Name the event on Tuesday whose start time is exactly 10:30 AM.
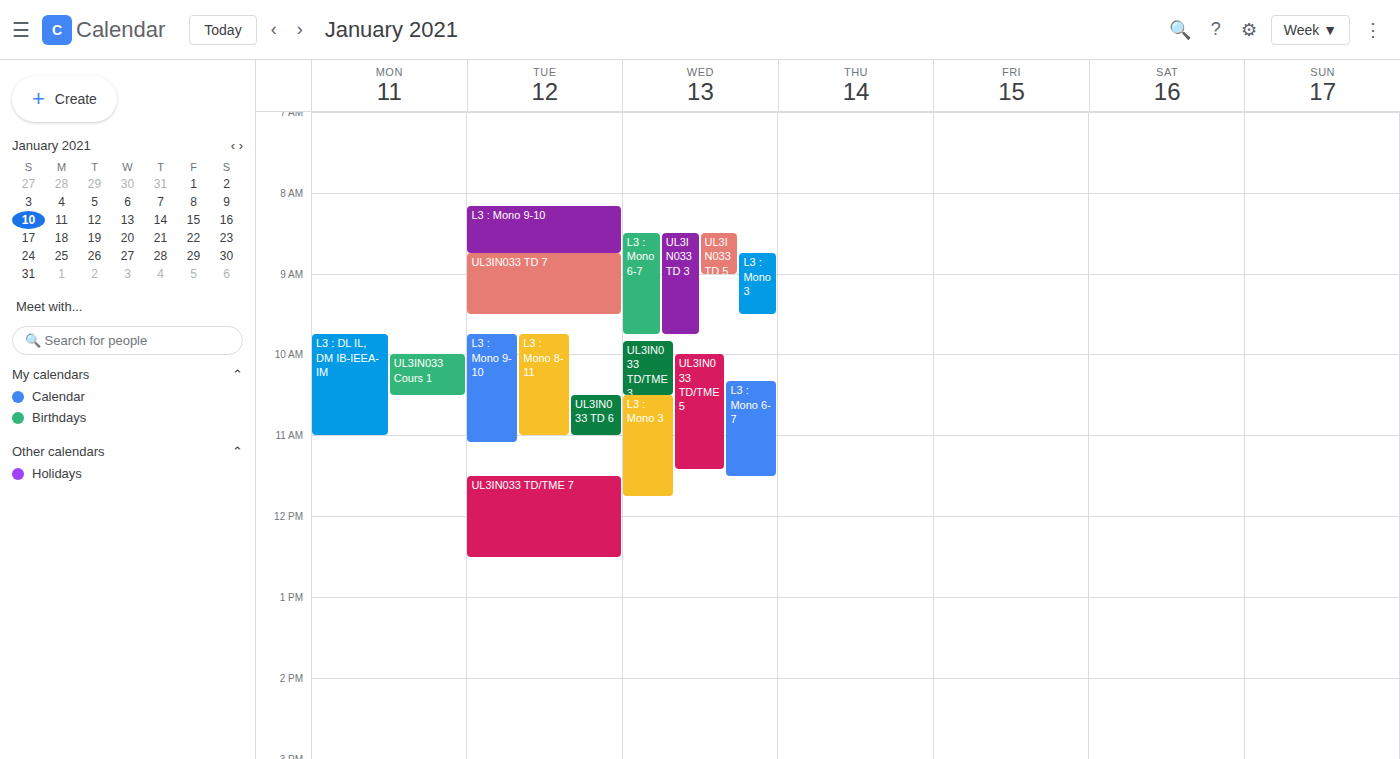
"UL3IN033 TD 6"